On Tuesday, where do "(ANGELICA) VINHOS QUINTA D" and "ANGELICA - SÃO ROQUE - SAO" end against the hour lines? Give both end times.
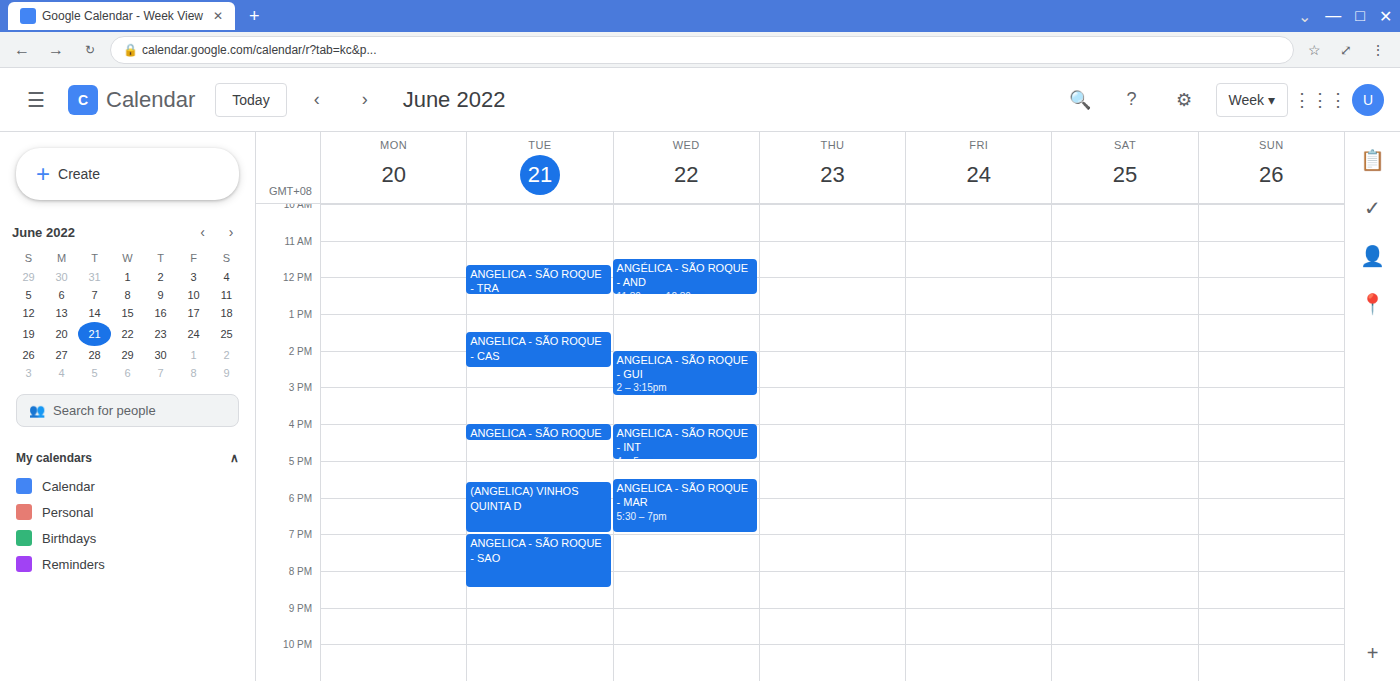
"(ANGELICA) VINHOS QUINTA D": 7:00 PM, exactly on the 7 PM line. "ANGELICA - SÃO ROQUE - SAO": 8:30 PM, halfway between the 8 PM and 9 PM lines.